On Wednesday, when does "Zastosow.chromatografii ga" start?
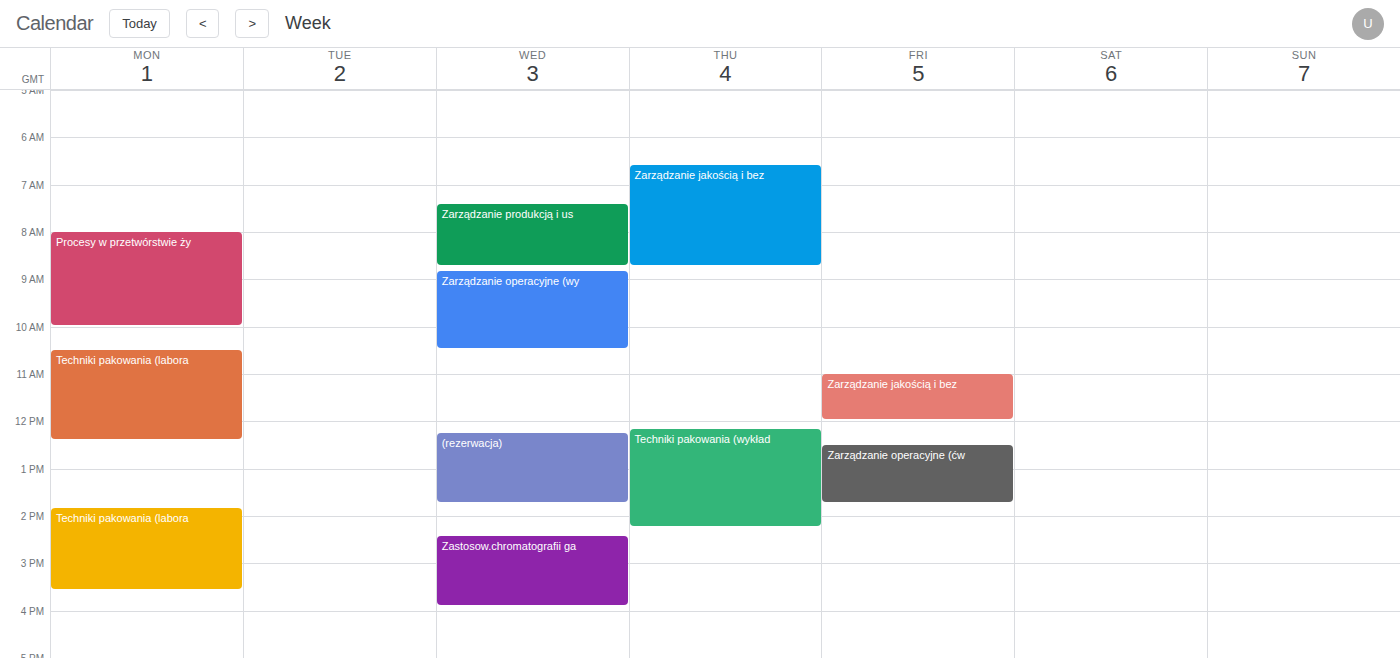
2:25 PM